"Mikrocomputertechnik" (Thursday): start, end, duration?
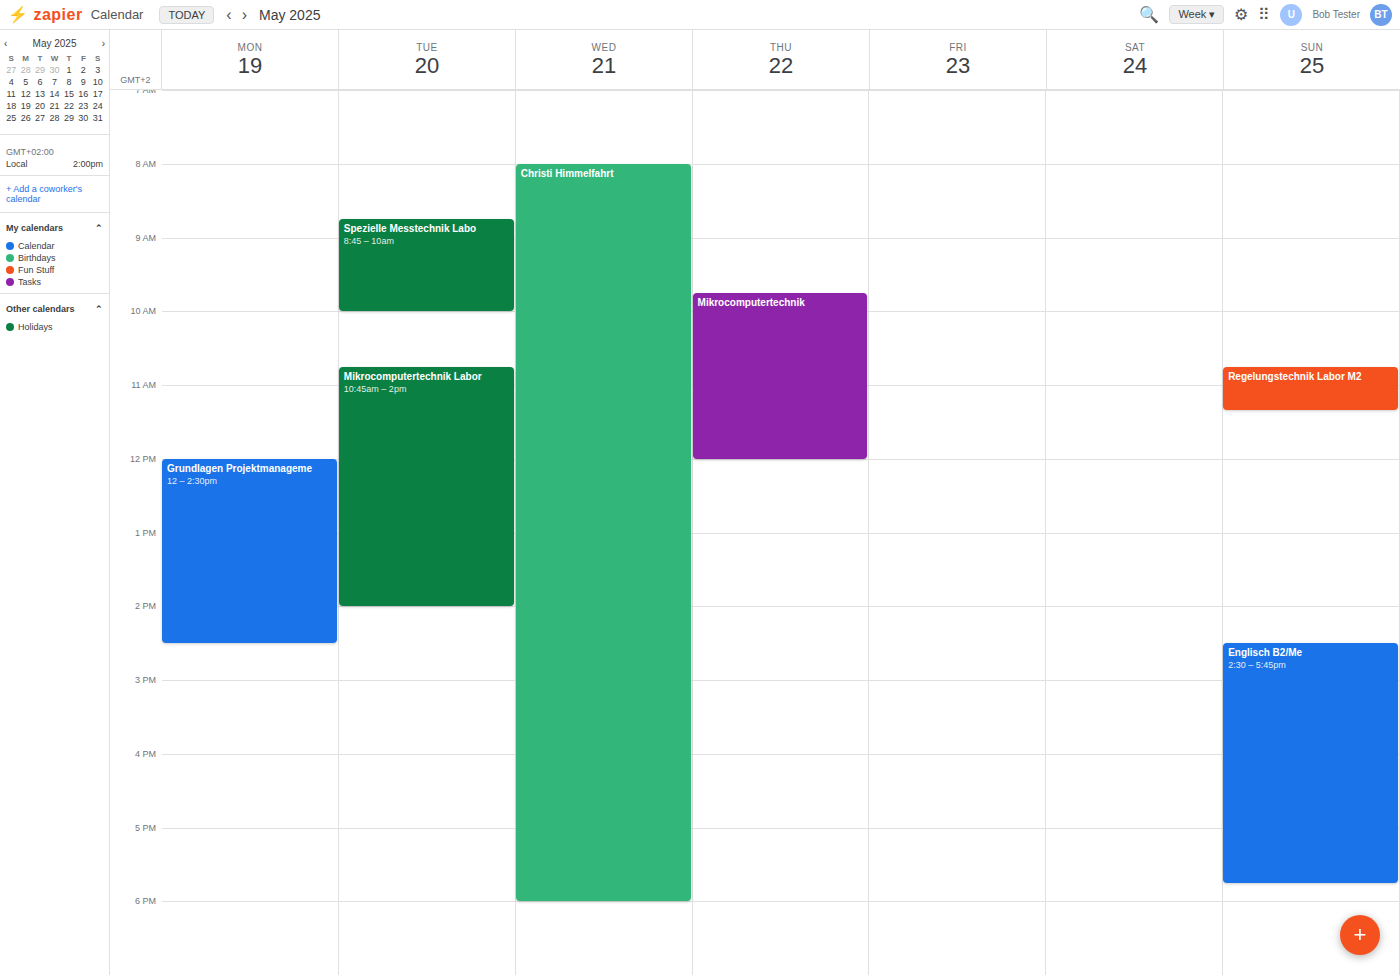
9:45 AM to 12:00 PM, 2 hours 15 minutes